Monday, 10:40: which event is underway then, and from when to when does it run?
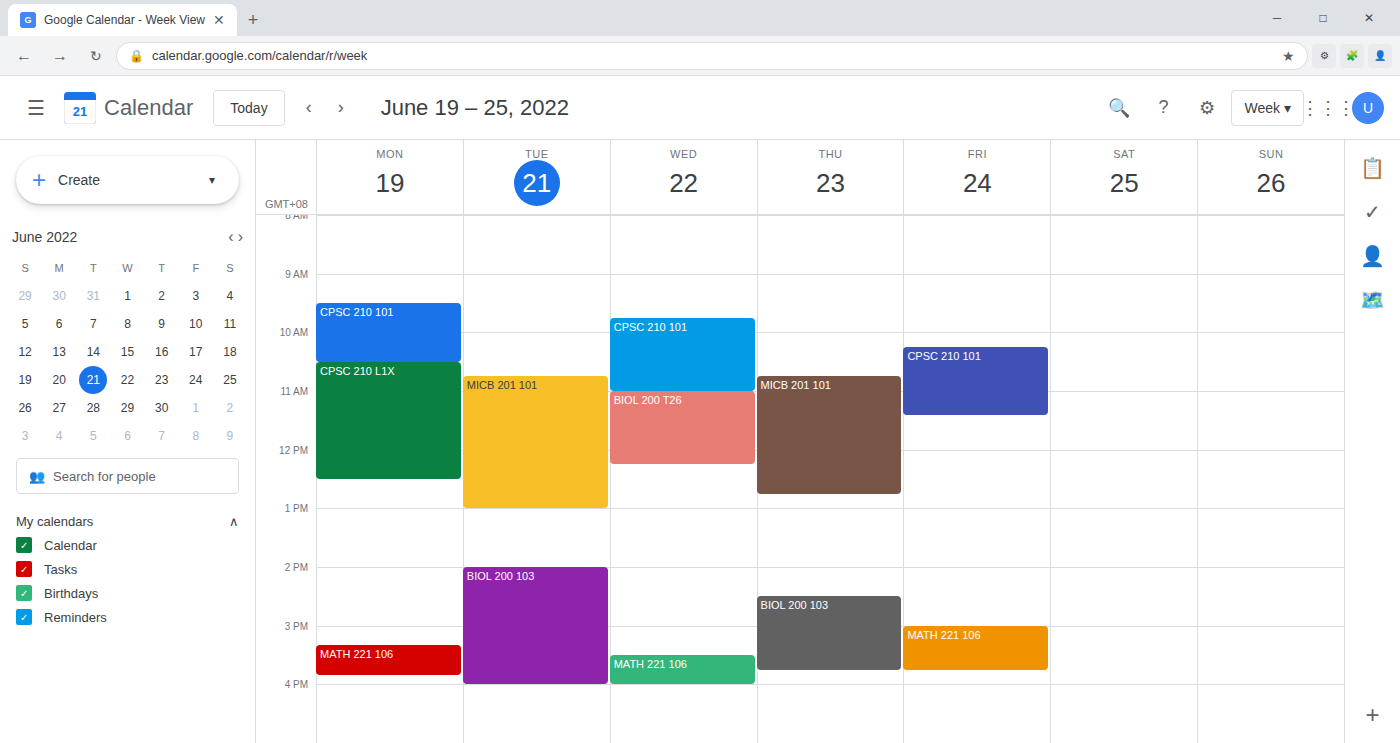
"CPSC 210 L1X", 10:30 to 12:30